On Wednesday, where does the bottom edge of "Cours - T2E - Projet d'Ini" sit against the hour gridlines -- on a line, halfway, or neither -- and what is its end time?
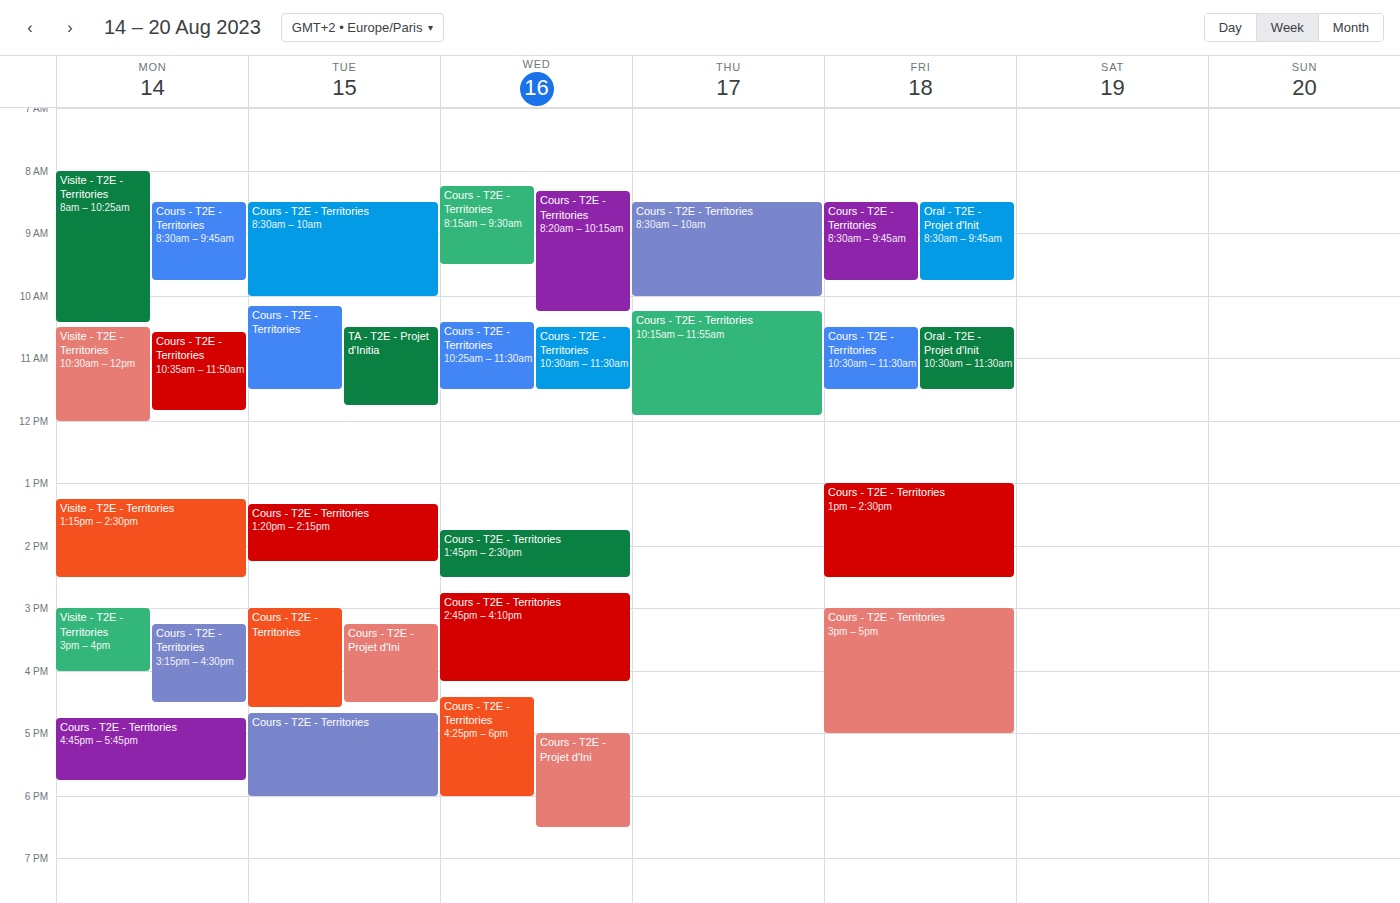
6:30 PM -- halfway between the 6 PM and 7 PM lines.